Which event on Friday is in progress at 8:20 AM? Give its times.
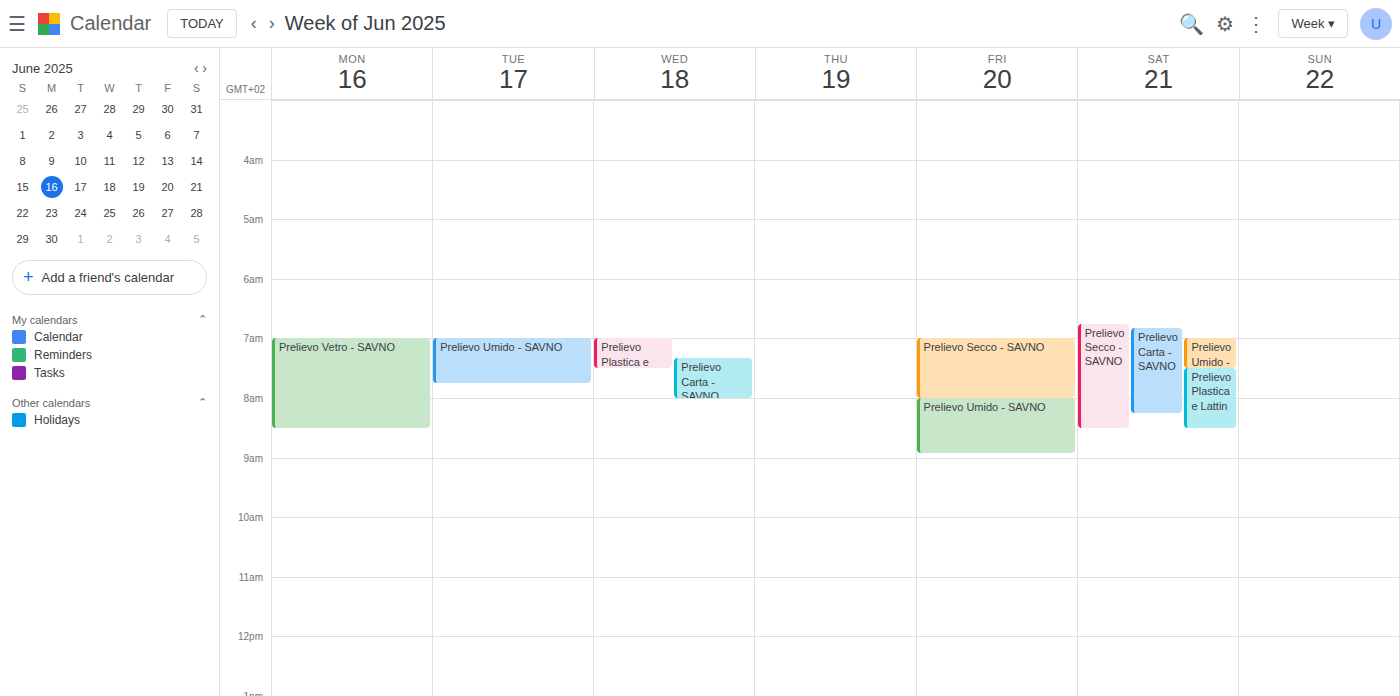
"Prelievo Umido - SAVNO", 8:00 AM to 8:55 AM